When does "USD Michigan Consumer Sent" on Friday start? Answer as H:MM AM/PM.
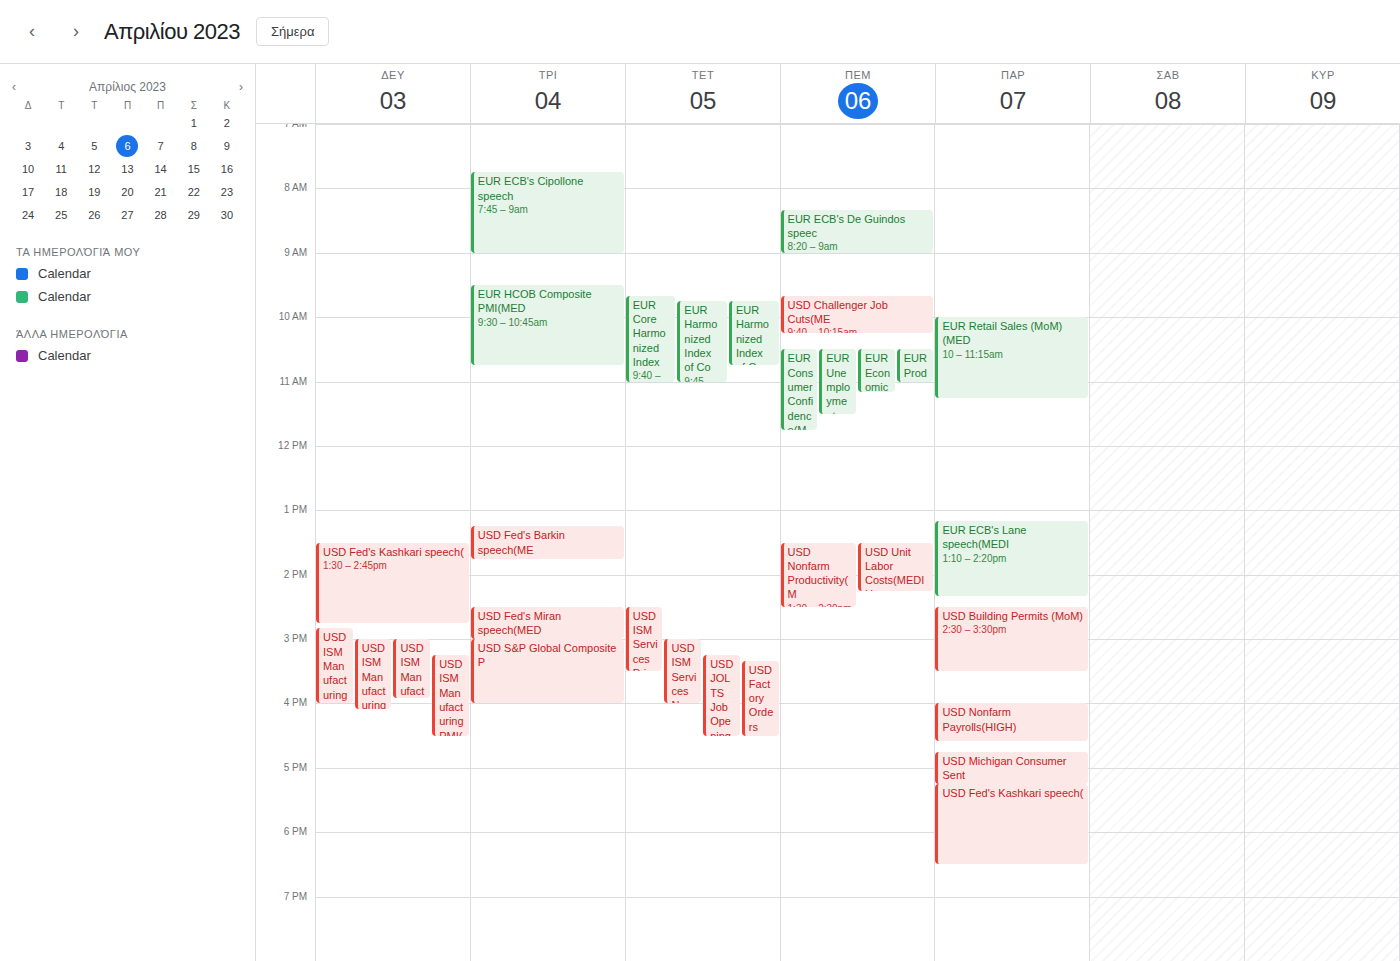
4:45 PM